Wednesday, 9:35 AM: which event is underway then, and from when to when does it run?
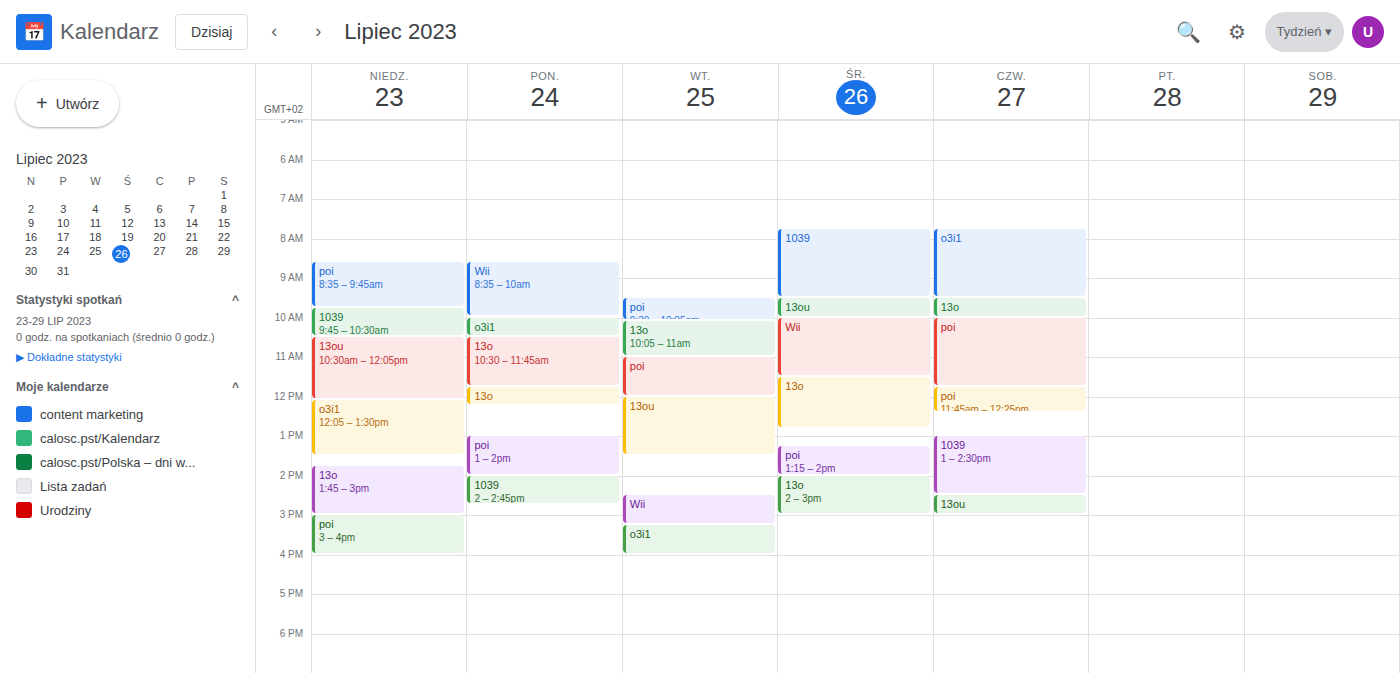
"13ou", 9:30 AM to 10:00 AM